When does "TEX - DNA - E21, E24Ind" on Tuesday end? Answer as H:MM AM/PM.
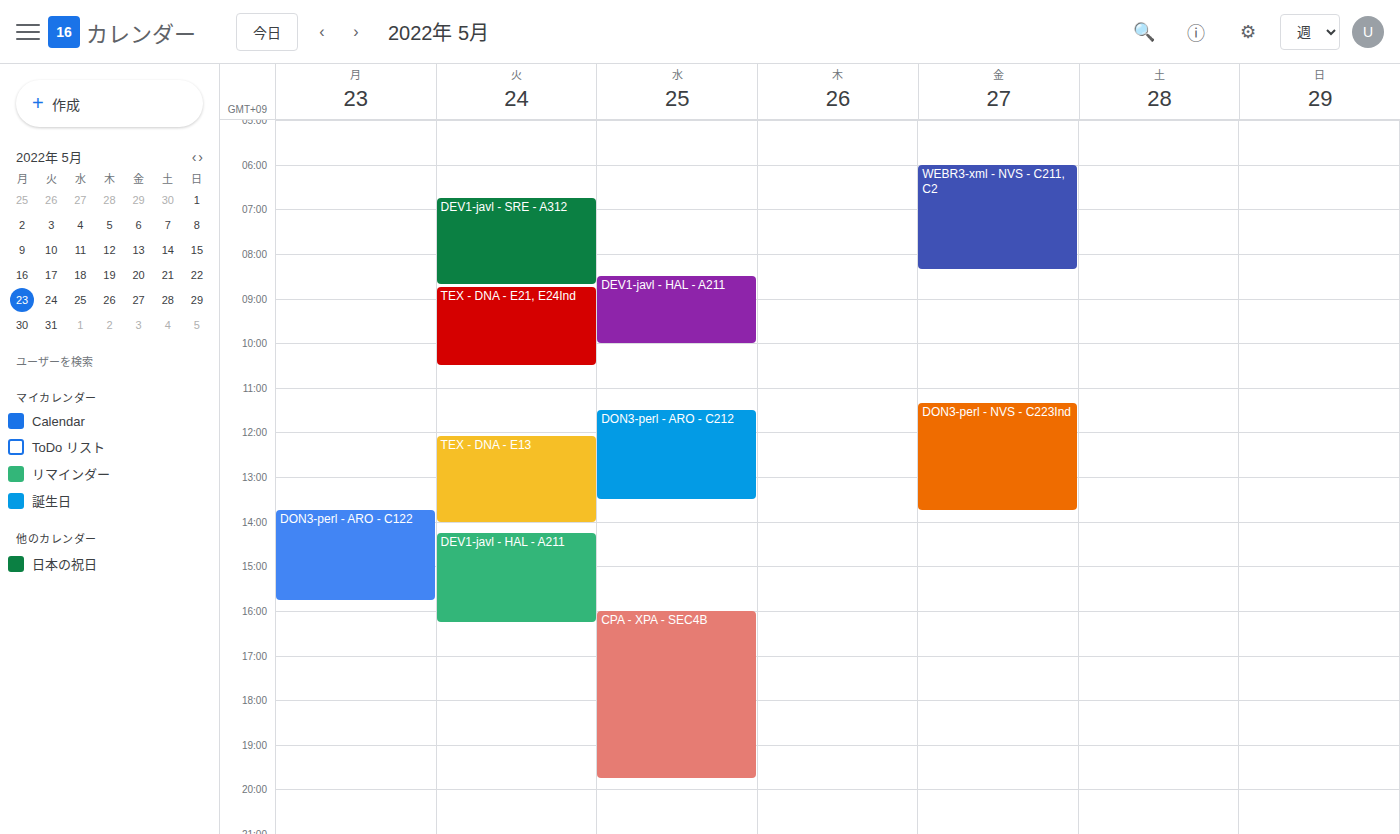
10:30 AM